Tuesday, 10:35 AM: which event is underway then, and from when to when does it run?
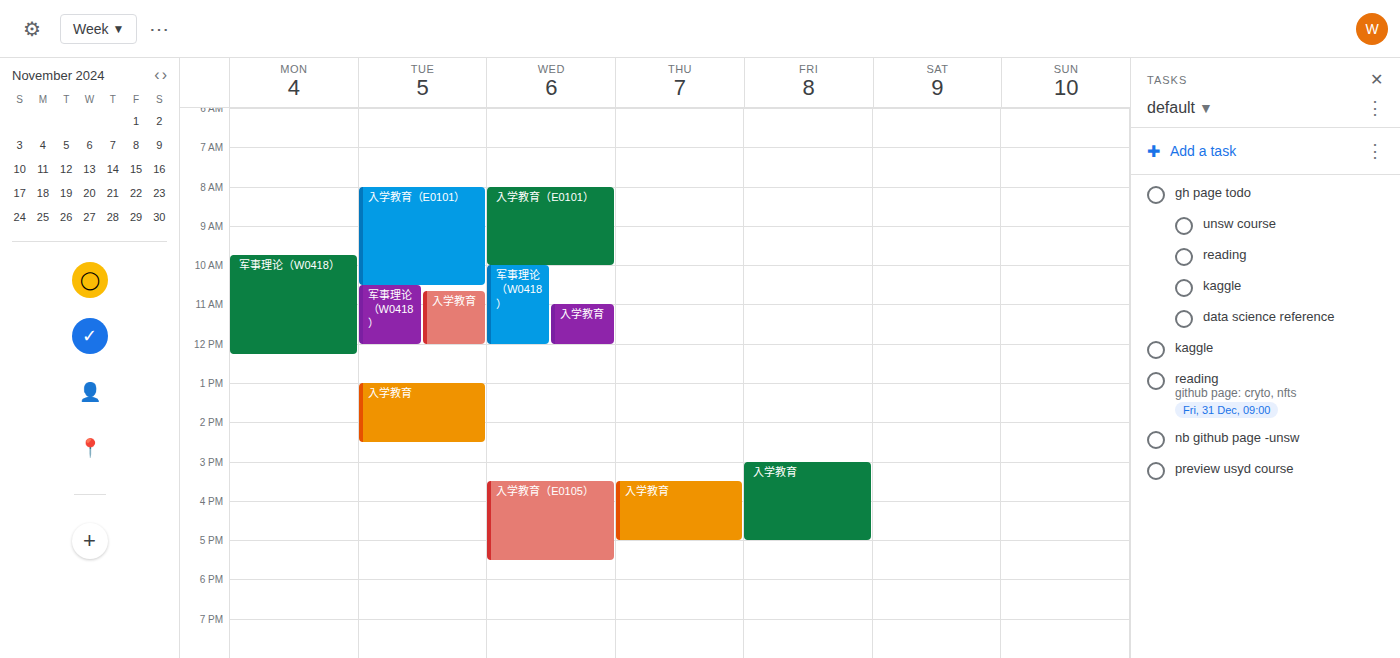
"军事理论（W0418）", 10:30 AM to 12:00 PM